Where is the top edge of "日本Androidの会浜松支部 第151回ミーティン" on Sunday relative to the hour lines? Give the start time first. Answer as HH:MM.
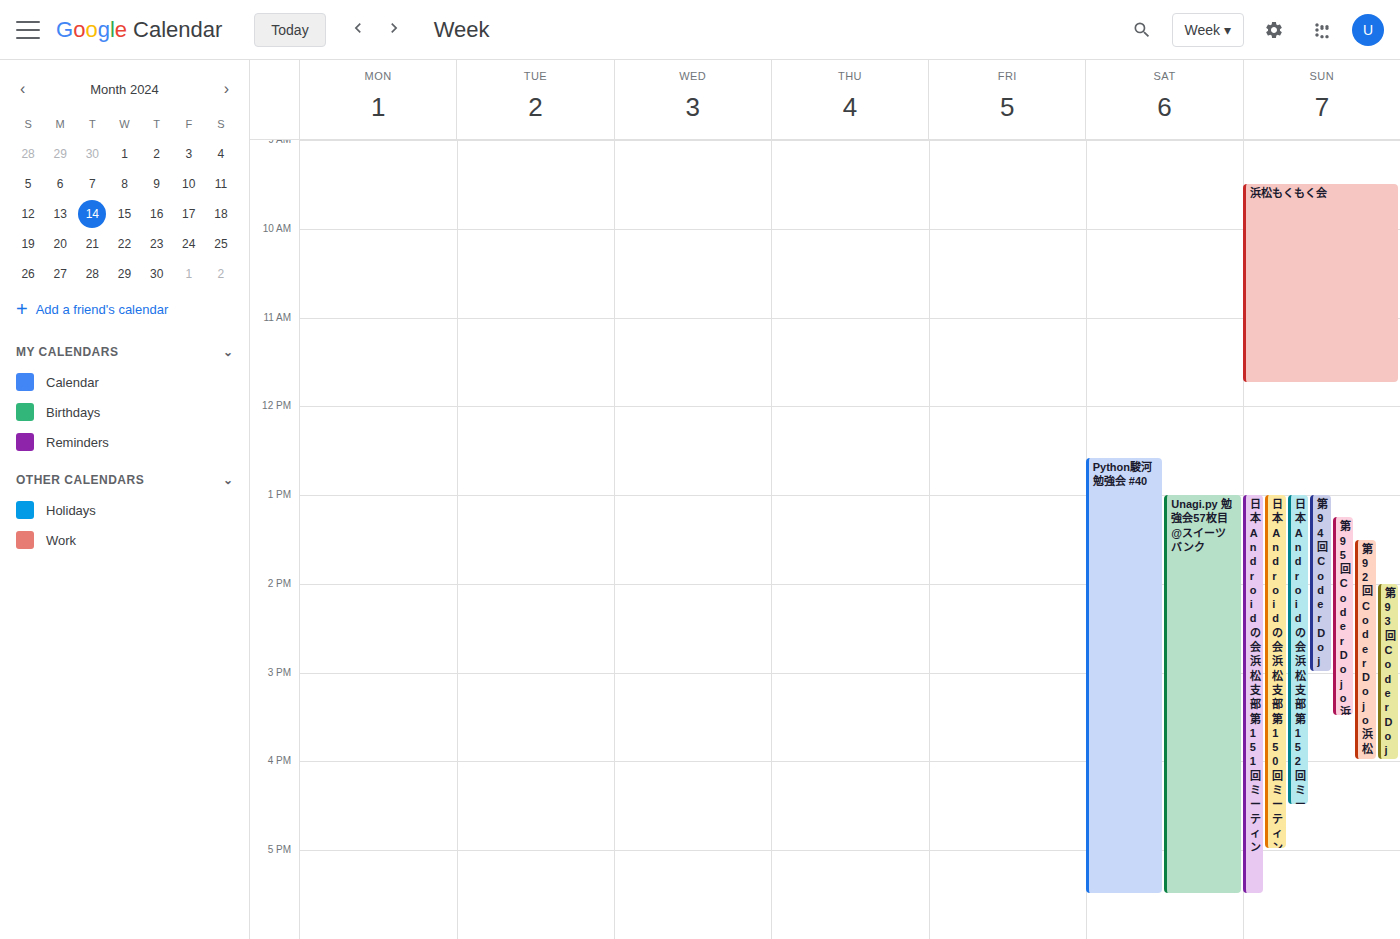
13:00 -- exactly on the 13:00 line.